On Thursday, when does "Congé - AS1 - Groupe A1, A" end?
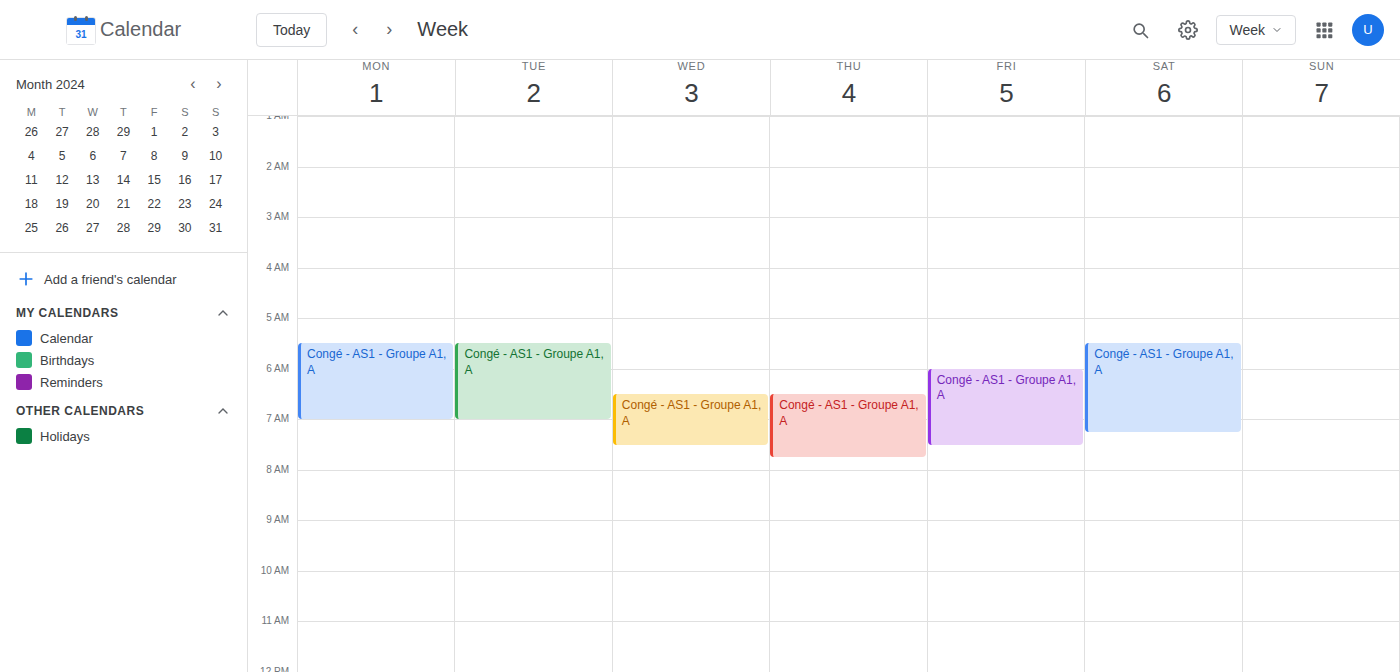
7:45 AM